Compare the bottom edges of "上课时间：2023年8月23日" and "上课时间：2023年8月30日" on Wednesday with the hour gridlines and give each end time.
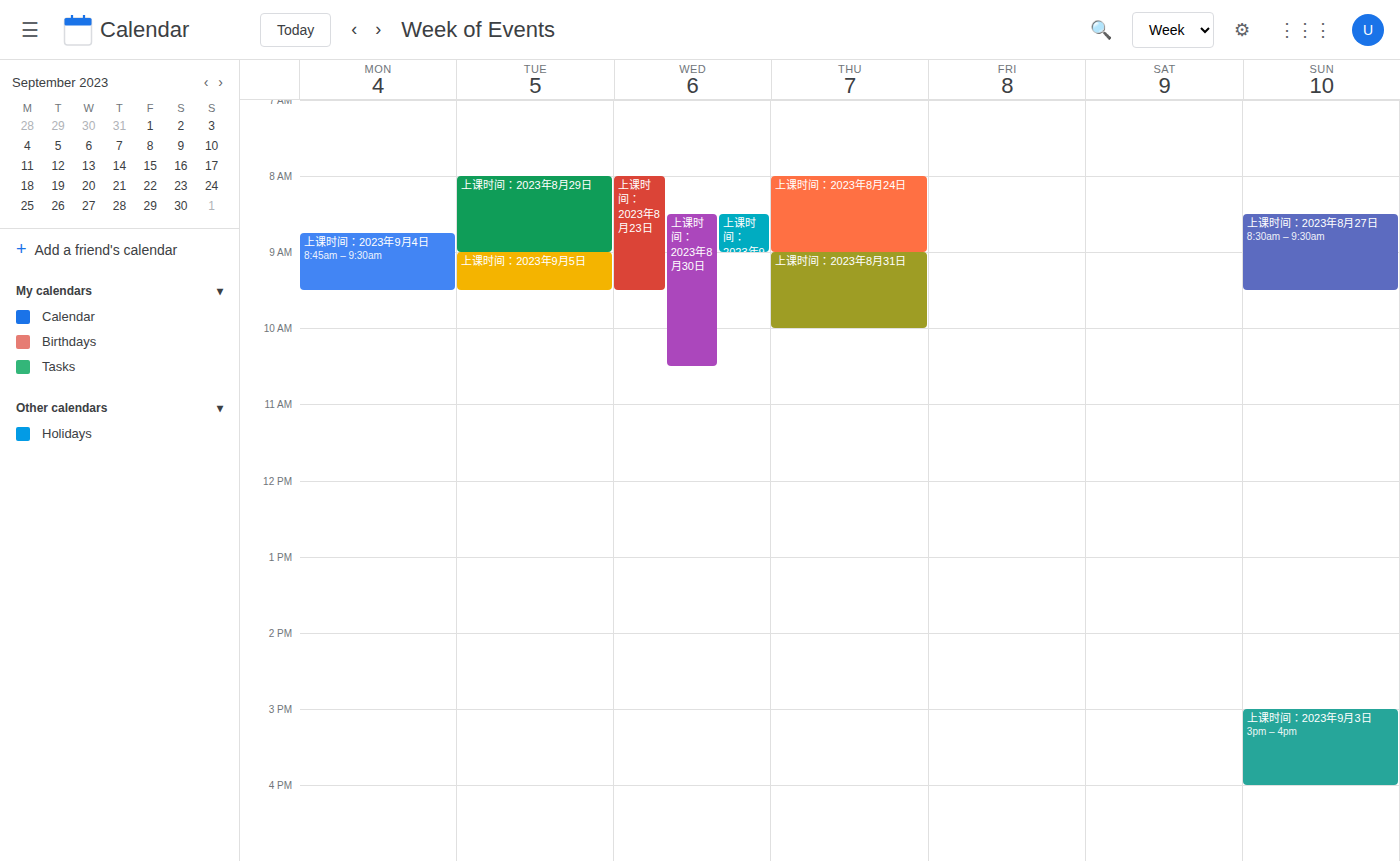
"上课时间：2023年8月23日": 9:30 AM, halfway between the 9 AM and 10 AM lines. "上课时间：2023年8月30日": 10:30 AM, halfway between the 10 AM and 11 AM lines.